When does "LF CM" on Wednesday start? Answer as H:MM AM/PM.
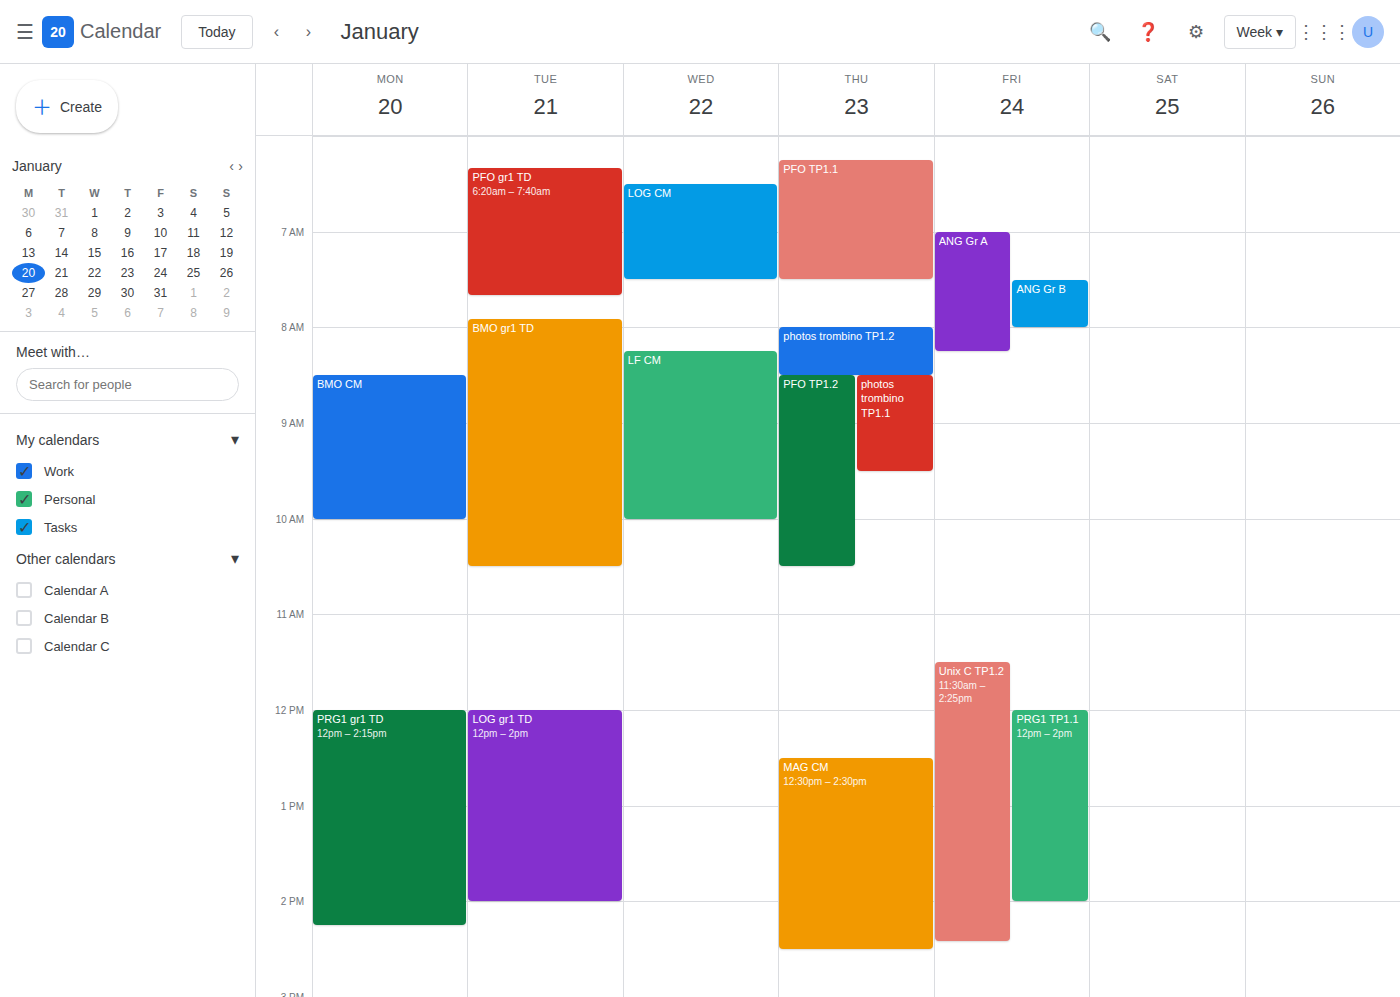
8:15 AM